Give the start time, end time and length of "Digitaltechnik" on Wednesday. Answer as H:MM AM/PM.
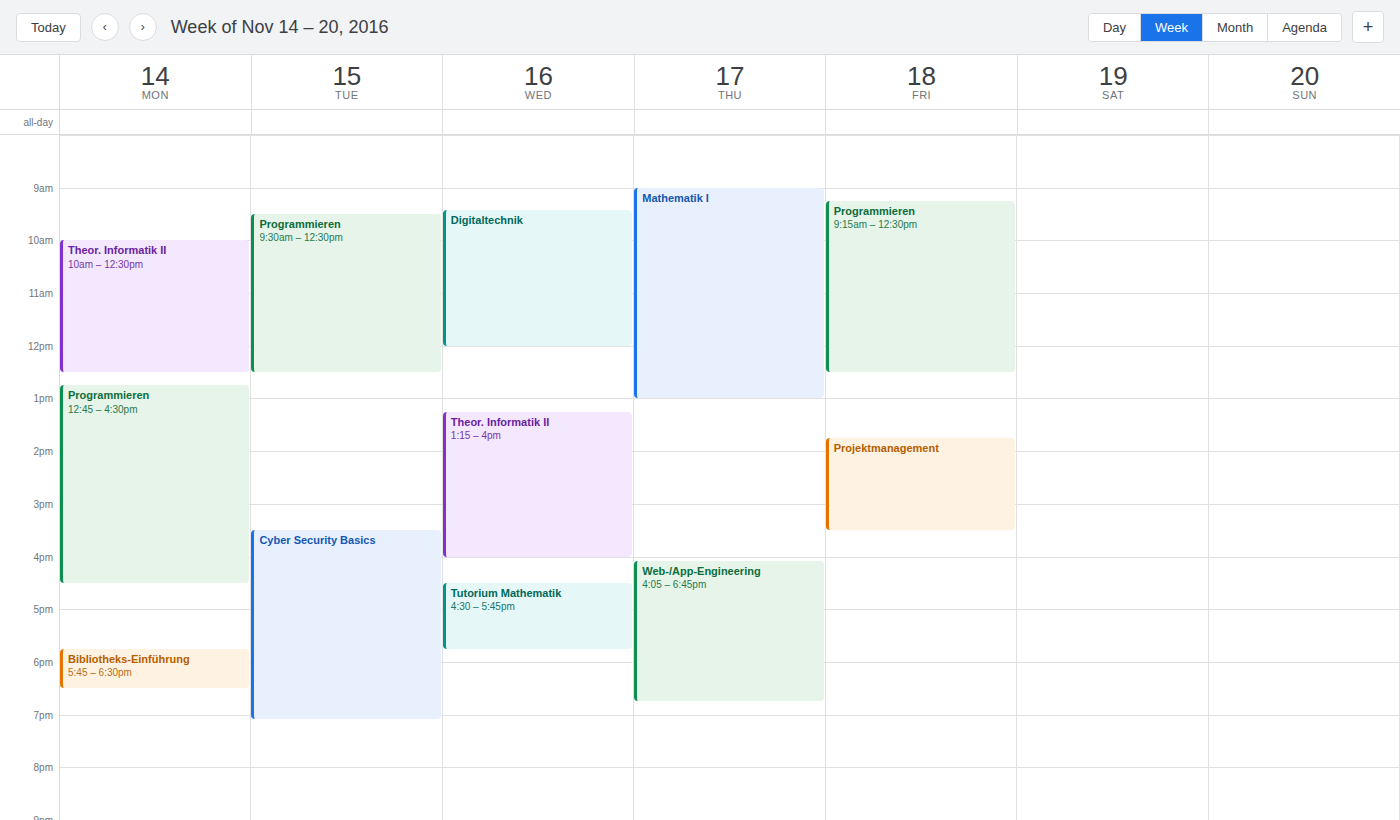
9:25 AM to 12:00 PM, 2 hours 35 minutes